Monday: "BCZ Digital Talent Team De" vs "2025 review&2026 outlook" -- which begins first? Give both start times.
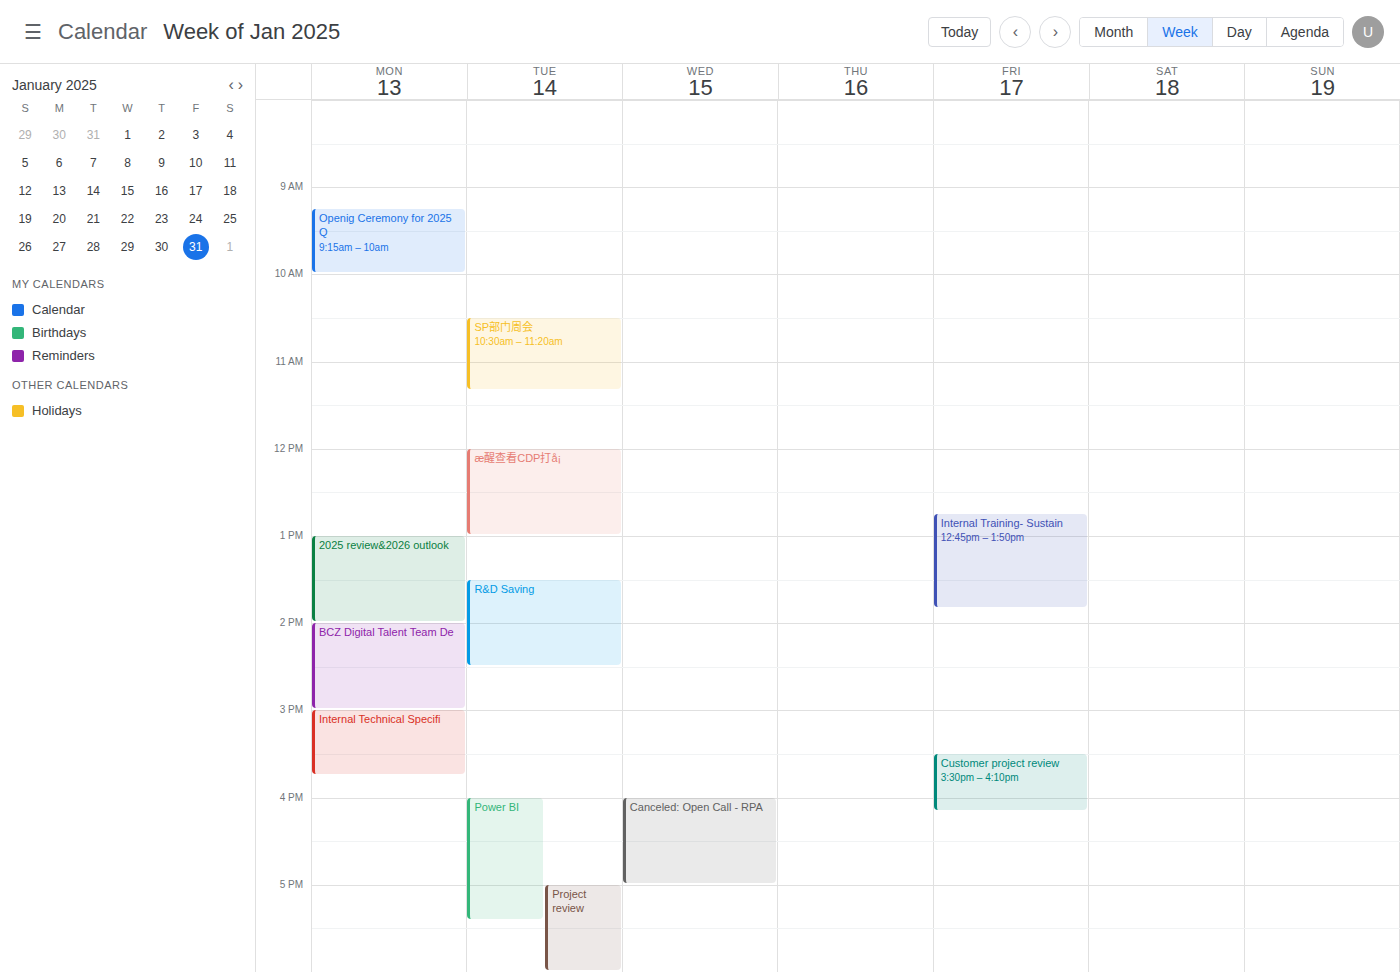
"2025 review&2026 outlook" 1:00 PM; "BCZ Digital Talent Team De" 2:00 PM.